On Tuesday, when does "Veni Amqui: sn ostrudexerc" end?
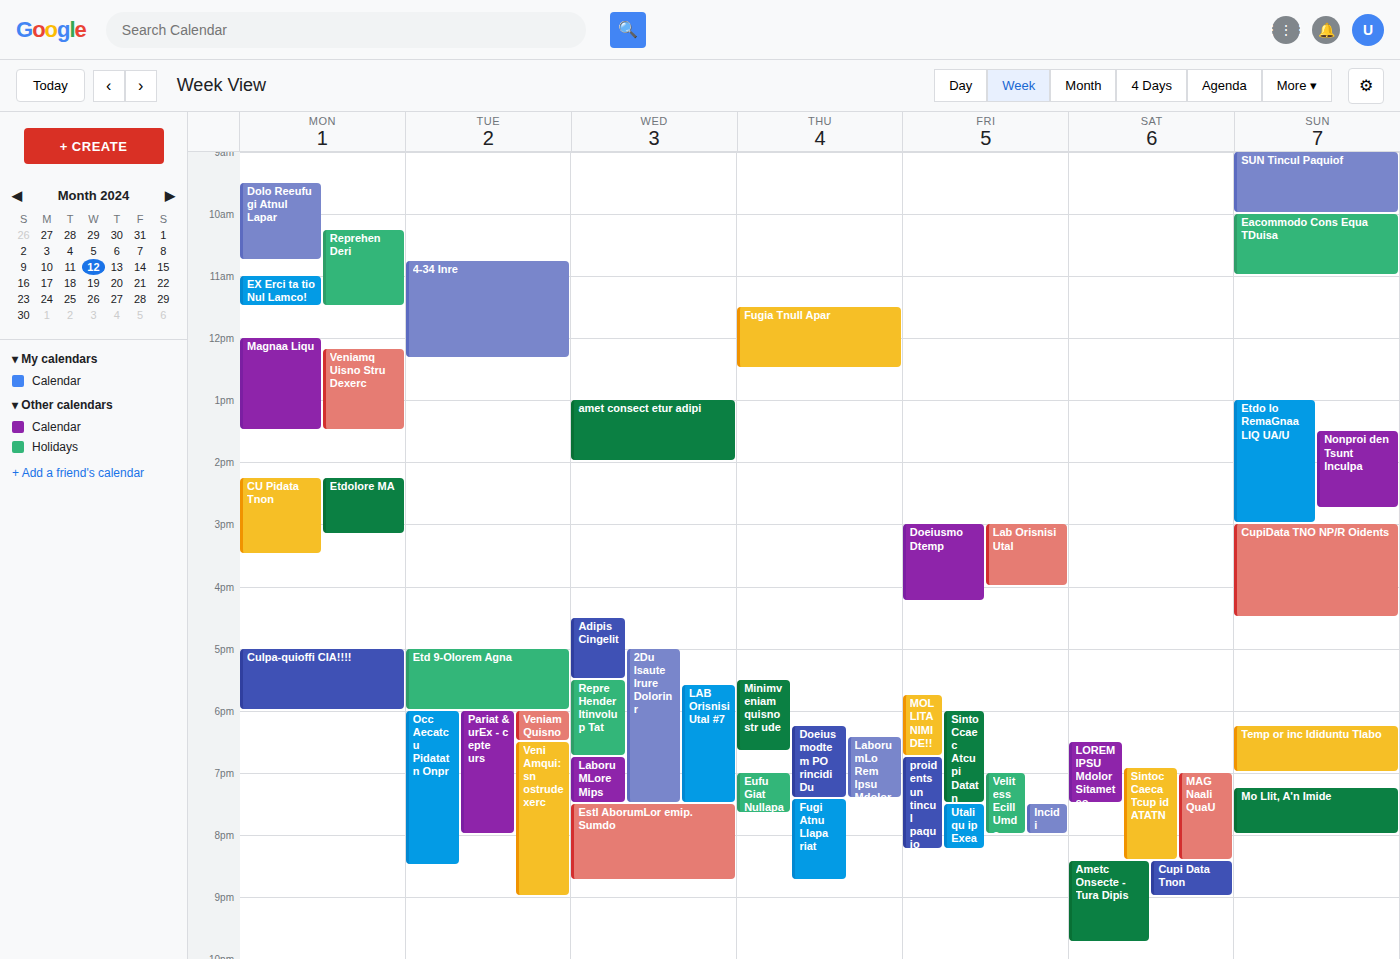
9:00 PM